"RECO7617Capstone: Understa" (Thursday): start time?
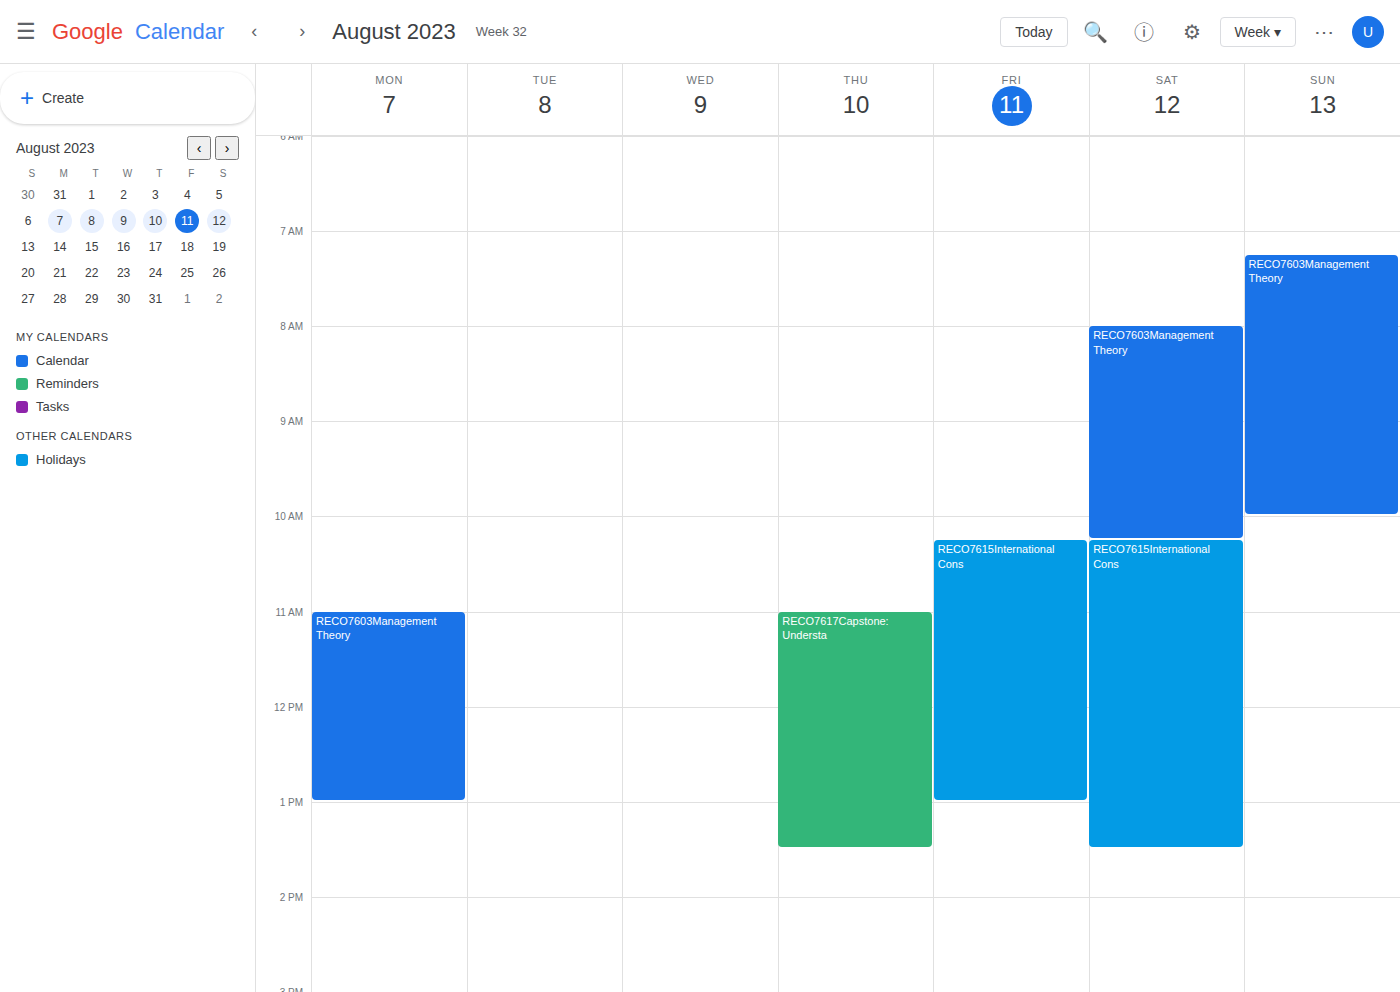
11:00 AM